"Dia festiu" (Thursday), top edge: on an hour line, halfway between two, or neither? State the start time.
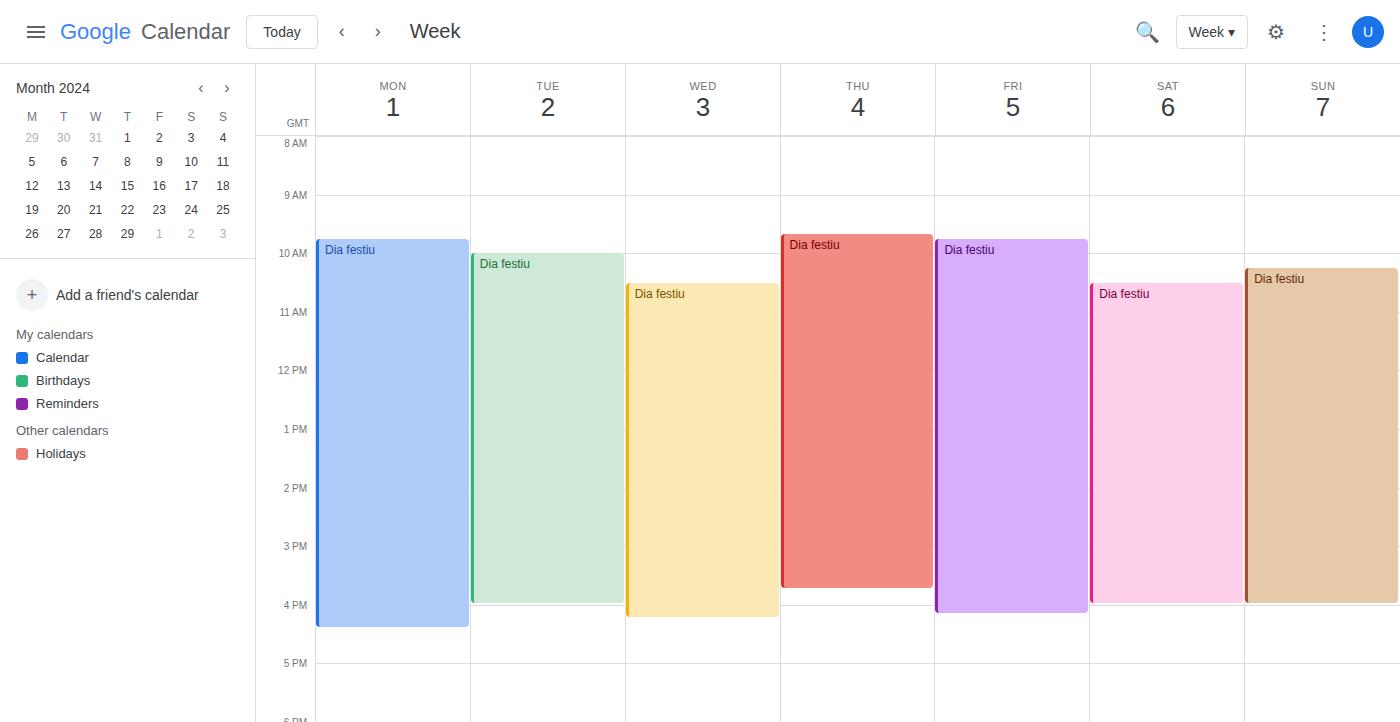
9:40 AM -- neither: 40 minutes below the 9 AM line and 20 minutes above the 10 AM line.